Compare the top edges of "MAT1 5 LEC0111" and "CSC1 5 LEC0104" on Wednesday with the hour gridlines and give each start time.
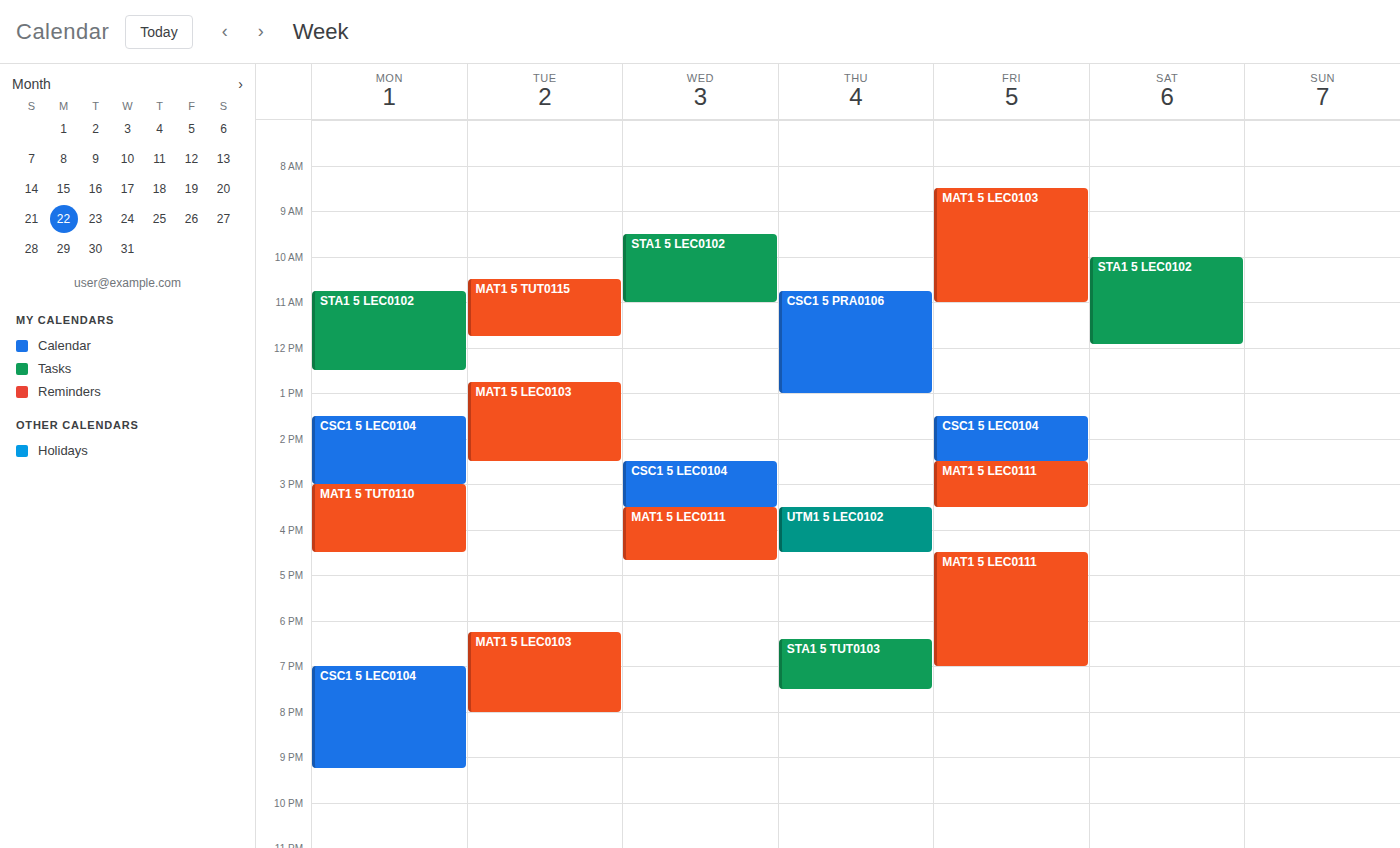
"MAT1 5 LEC0111": 3:30 PM, halfway between the 3 PM and 4 PM lines. "CSC1 5 LEC0104": 2:30 PM, halfway between the 2 PM and 3 PM lines.